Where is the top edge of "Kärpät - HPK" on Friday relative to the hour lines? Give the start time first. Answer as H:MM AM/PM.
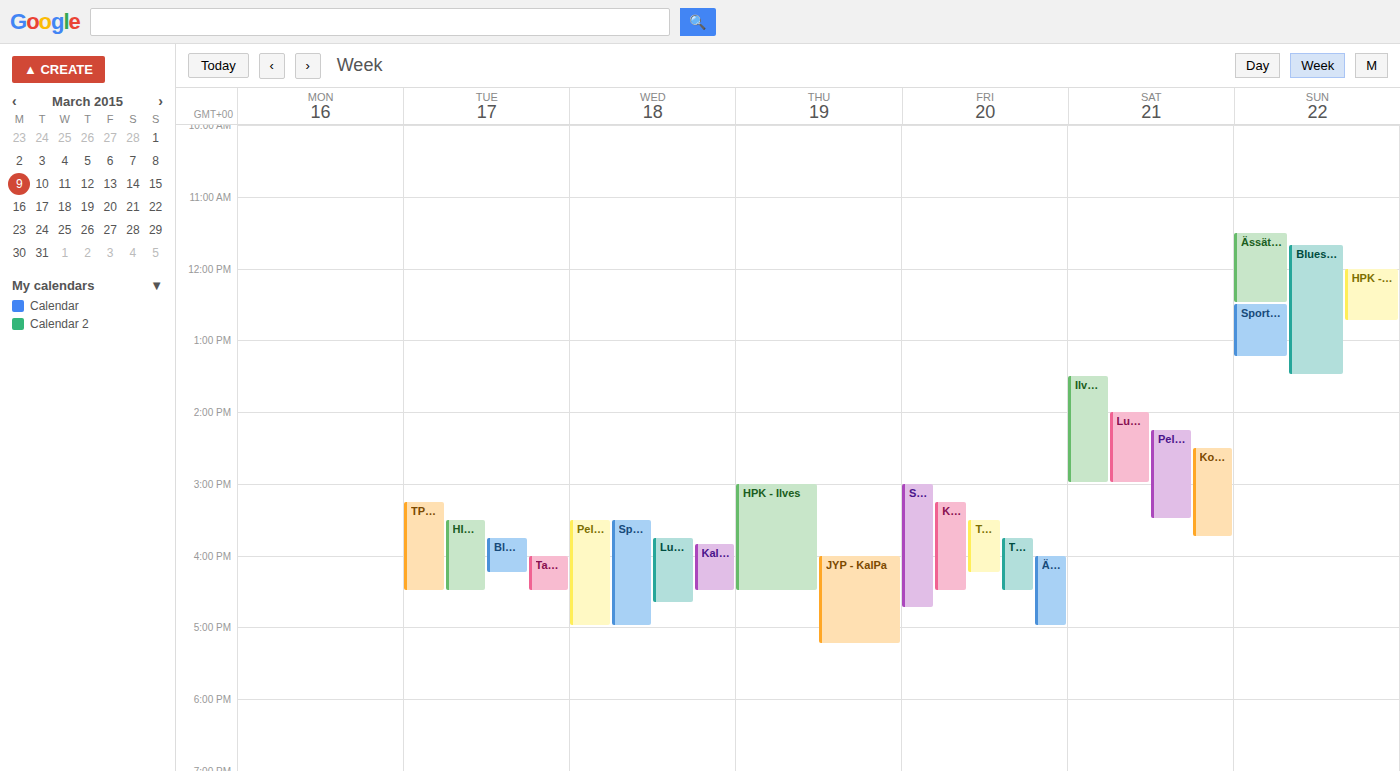
3:15 PM -- neither: a quarter of the way from the 3 PM line to the 4 PM line.